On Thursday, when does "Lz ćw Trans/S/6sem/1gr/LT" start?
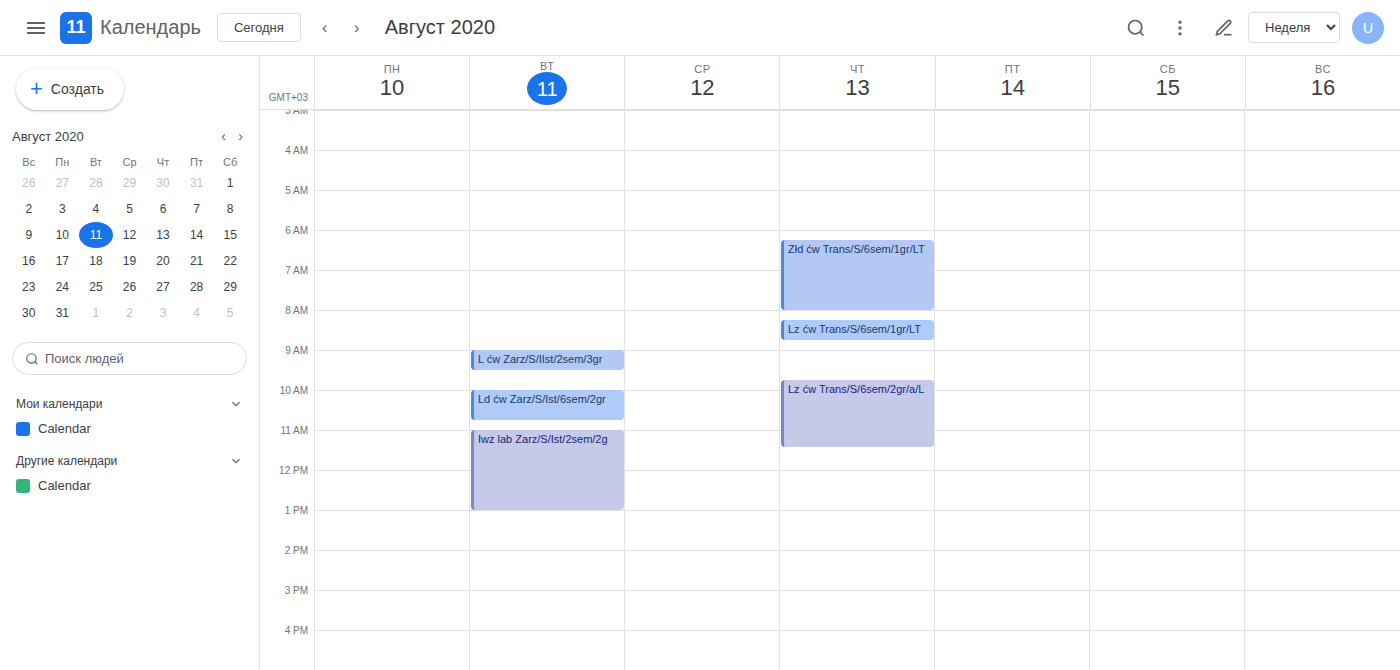
8:15 AM